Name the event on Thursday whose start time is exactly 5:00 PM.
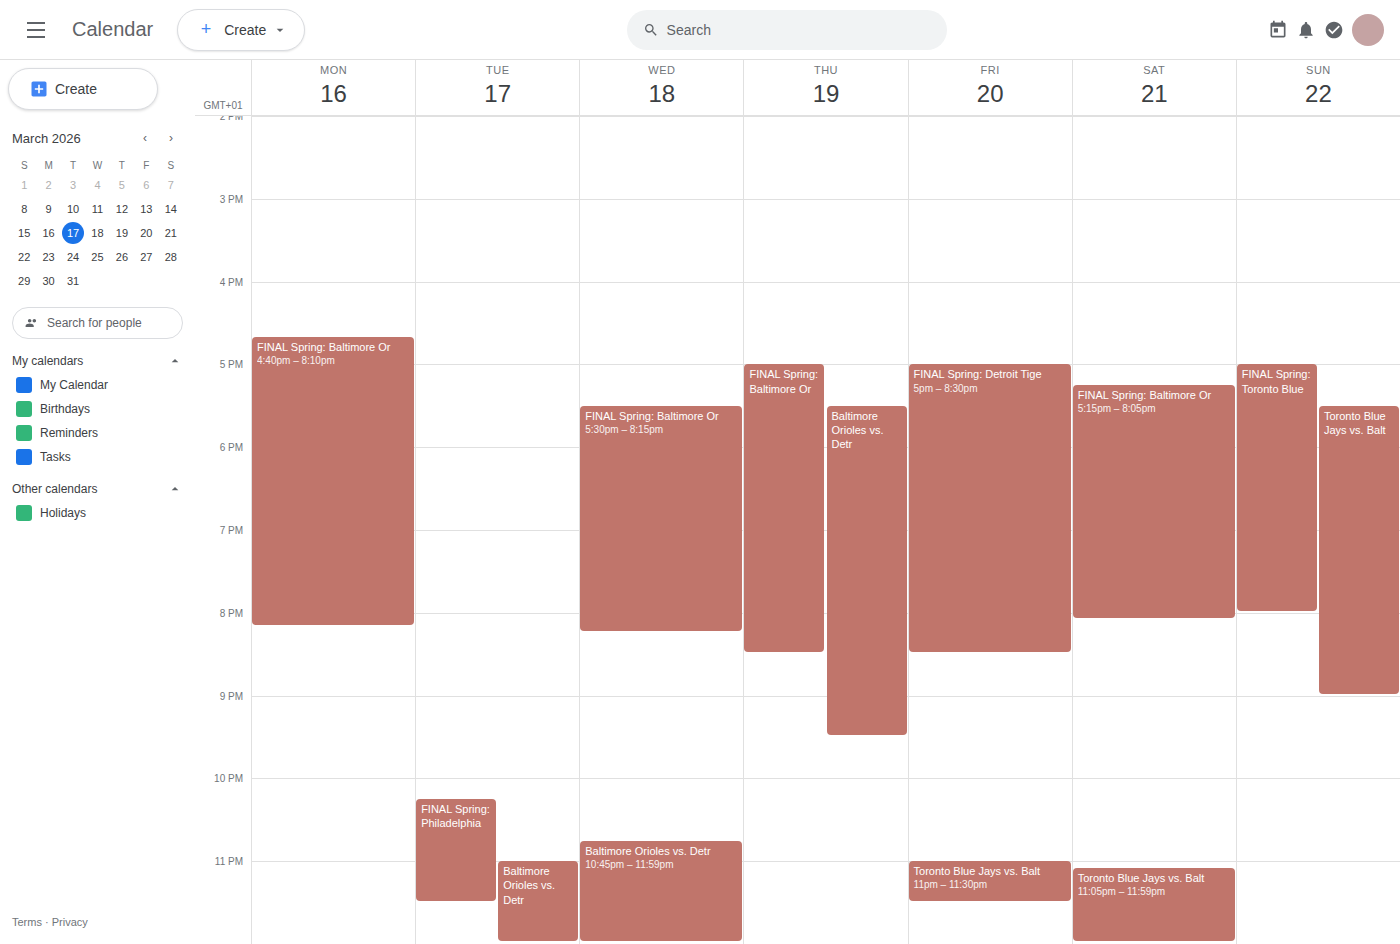
"FINAL Spring: Baltimore Or"